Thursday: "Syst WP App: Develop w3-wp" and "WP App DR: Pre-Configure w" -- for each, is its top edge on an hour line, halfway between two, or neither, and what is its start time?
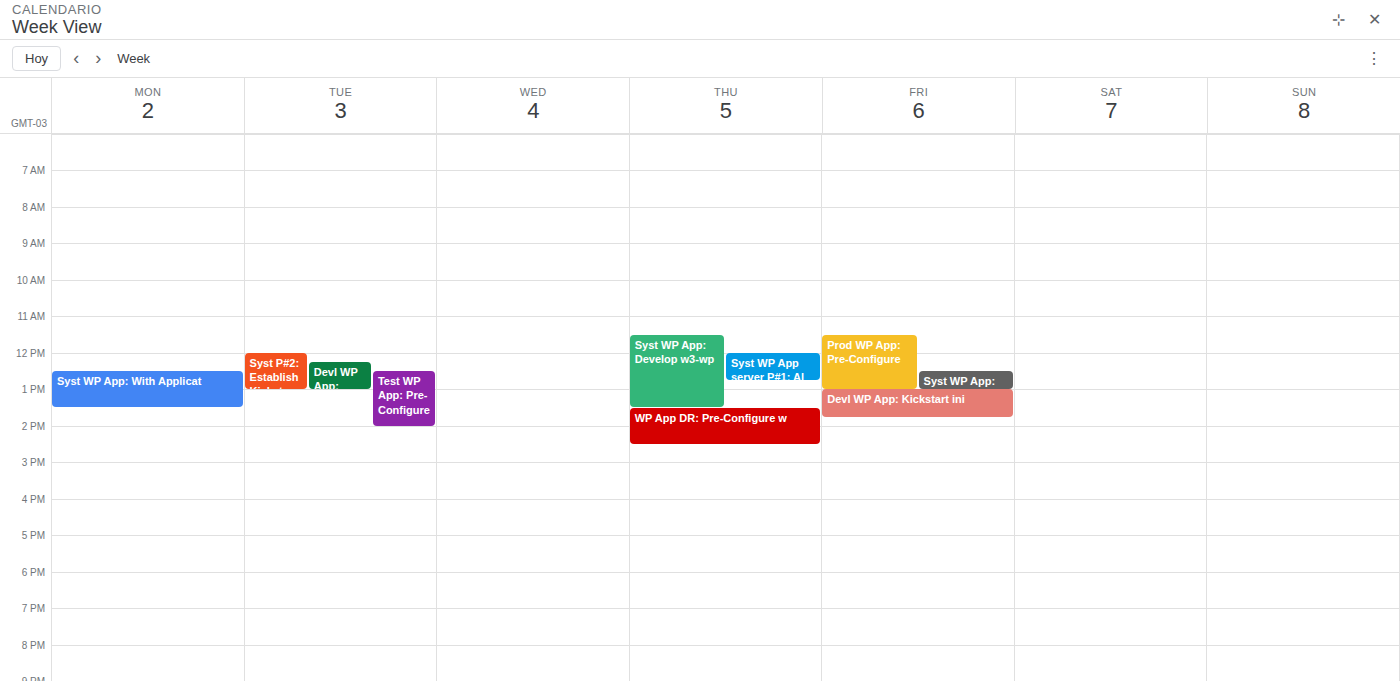
"Syst WP App: Develop w3-wp": 11:30 AM, halfway between the 11 AM and 12 PM lines. "WP App DR: Pre-Configure w": 1:30 PM, halfway between the 1 PM and 2 PM lines.